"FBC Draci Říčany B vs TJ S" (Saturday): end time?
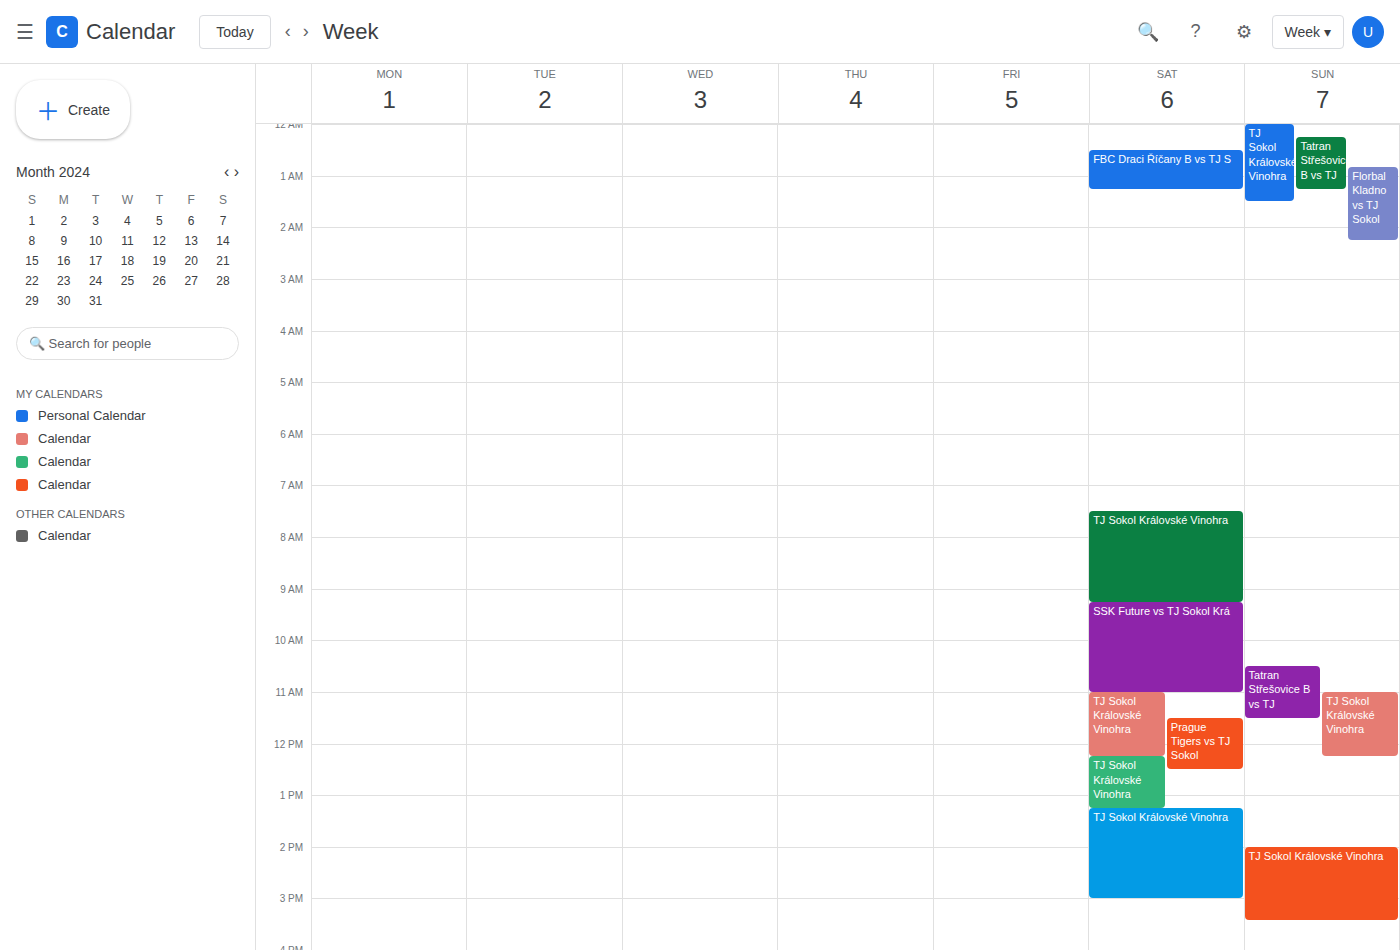
1:15 AM